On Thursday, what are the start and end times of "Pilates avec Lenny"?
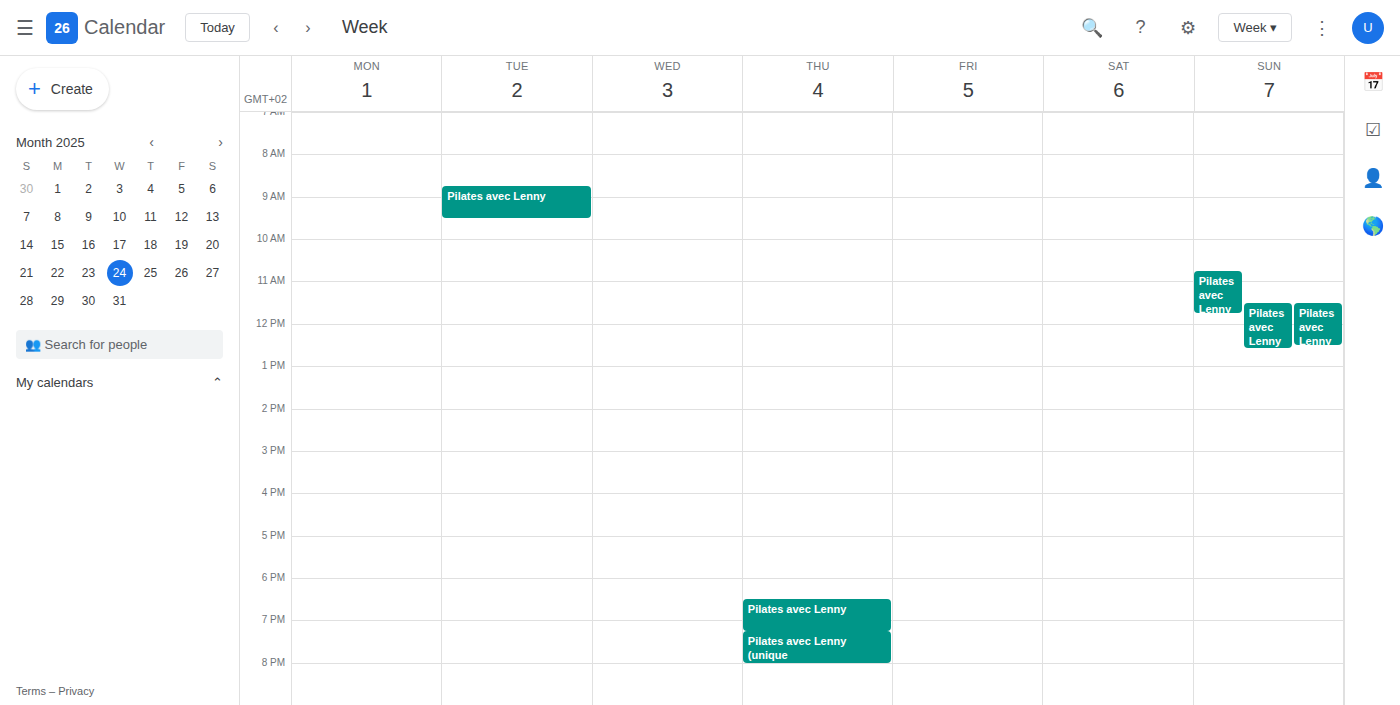
6:30 PM to 7:15 PM